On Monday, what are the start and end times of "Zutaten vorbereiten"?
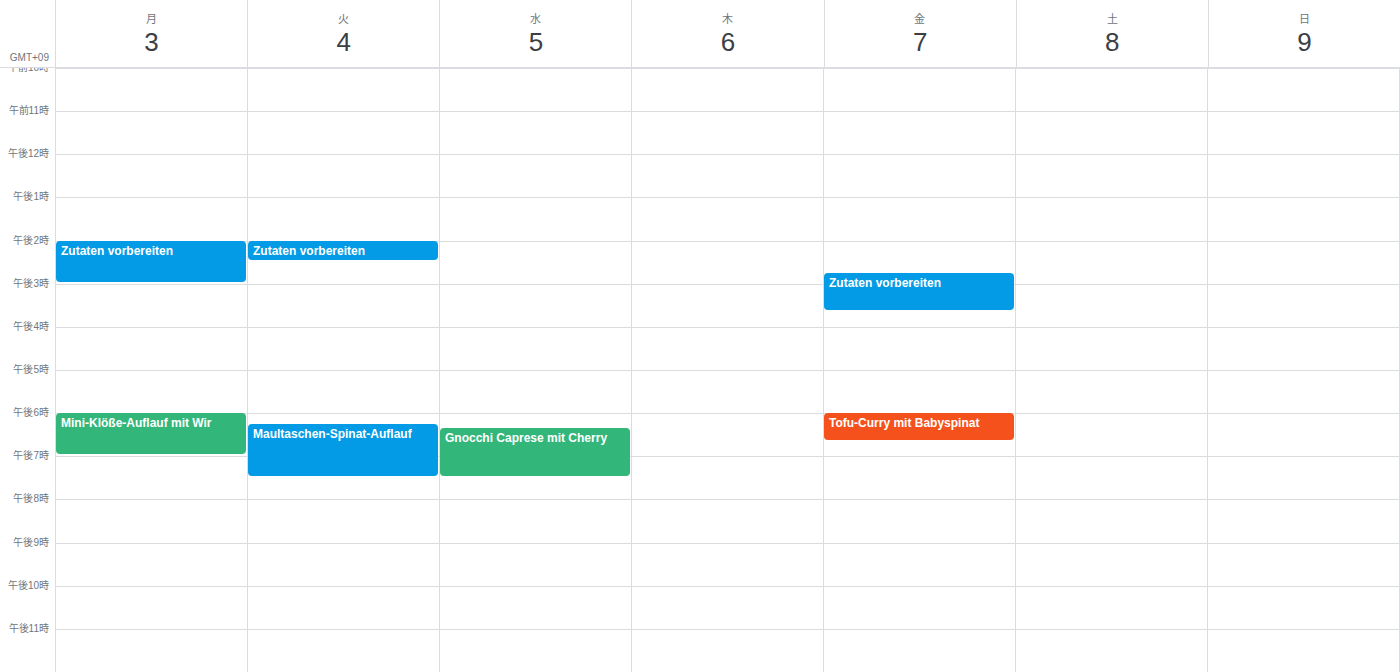
2:00 PM to 3:00 PM